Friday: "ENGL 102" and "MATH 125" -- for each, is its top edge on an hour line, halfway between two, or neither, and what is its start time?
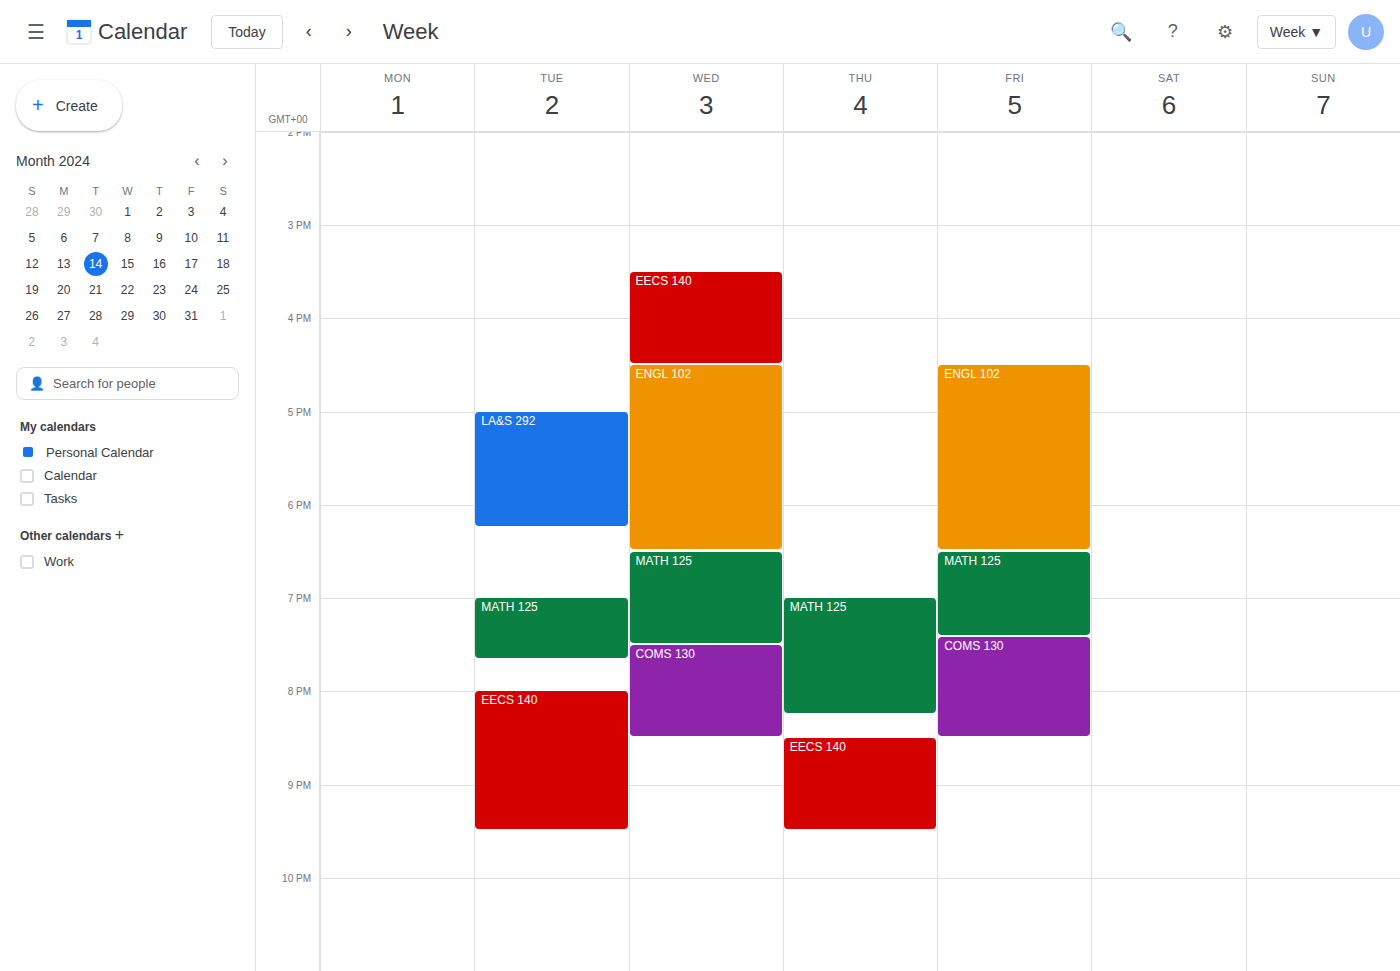
"ENGL 102": 4:30 PM, halfway between the 4 PM and 5 PM lines. "MATH 125": 6:30 PM, halfway between the 6 PM and 7 PM lines.